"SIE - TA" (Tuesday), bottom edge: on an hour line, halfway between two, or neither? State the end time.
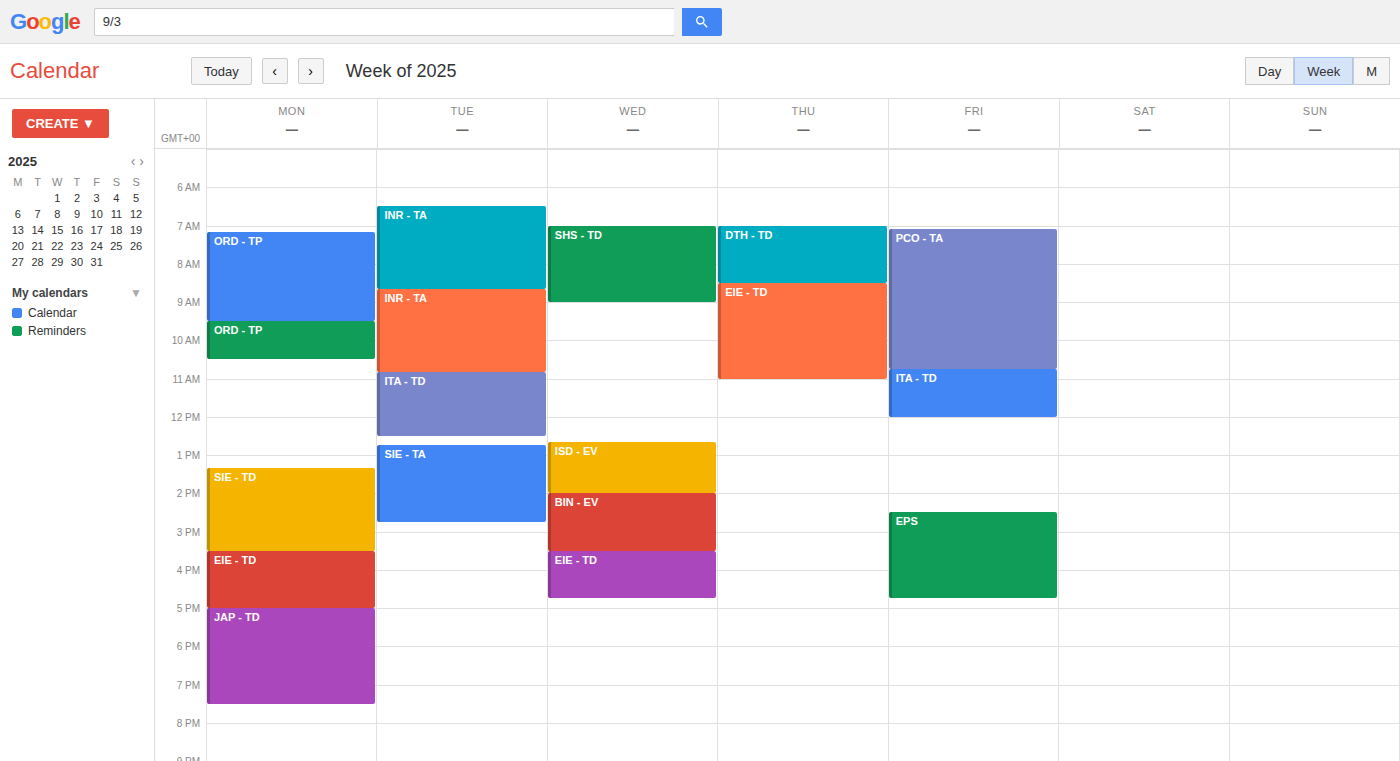
14:45 -- neither: three quarters of the way from the 14:00 line to the 15:00 line.